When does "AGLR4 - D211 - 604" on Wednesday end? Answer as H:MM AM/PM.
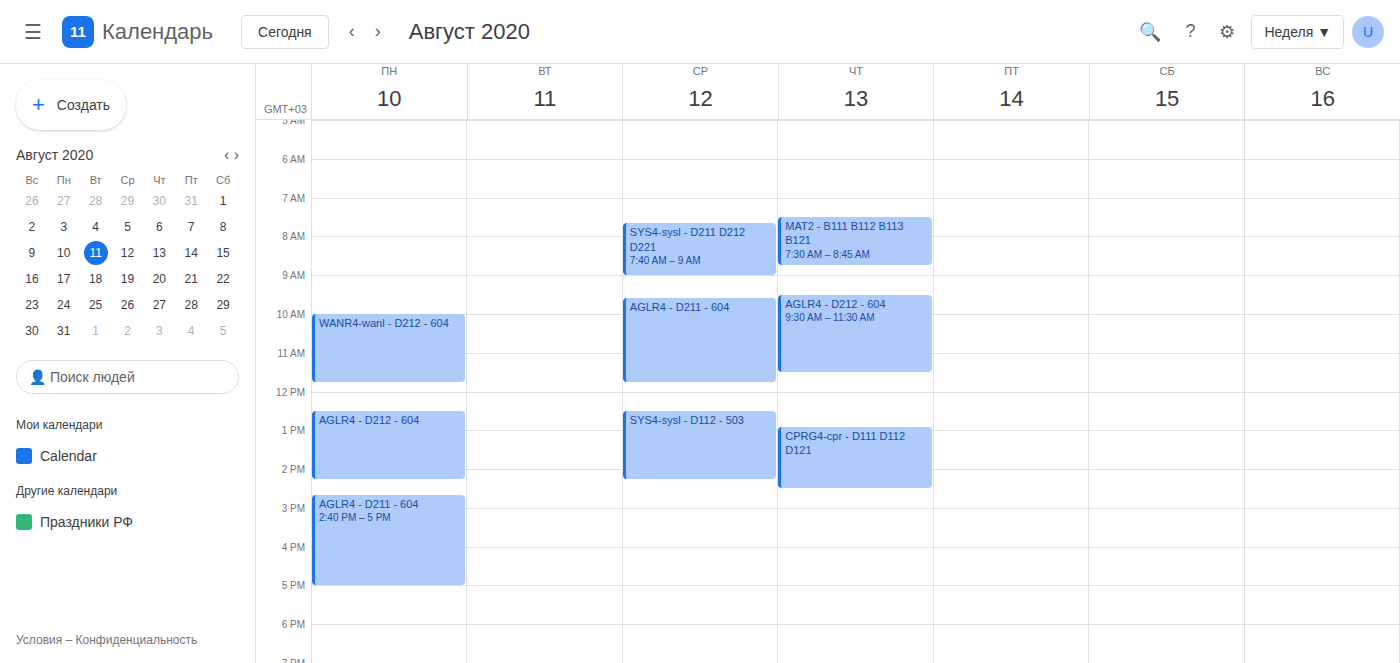
11:45 AM